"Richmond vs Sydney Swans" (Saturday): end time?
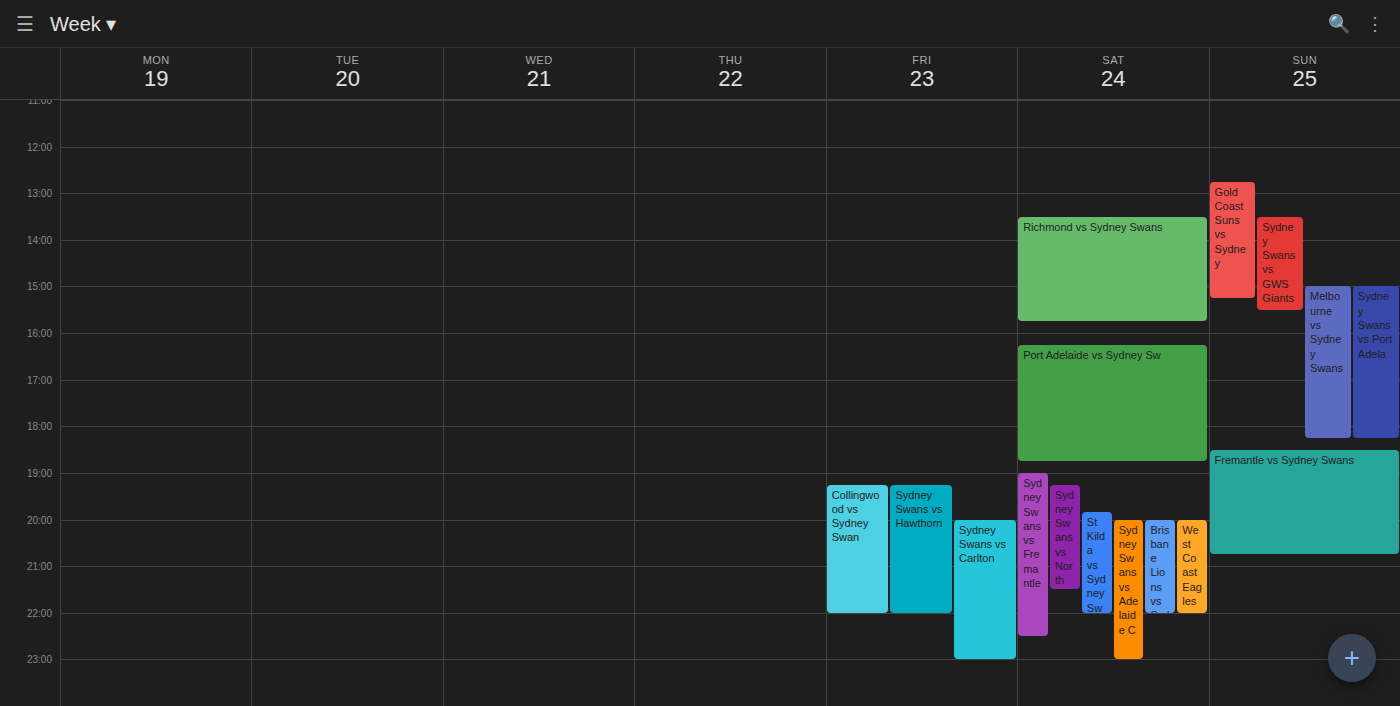
3:45 PM